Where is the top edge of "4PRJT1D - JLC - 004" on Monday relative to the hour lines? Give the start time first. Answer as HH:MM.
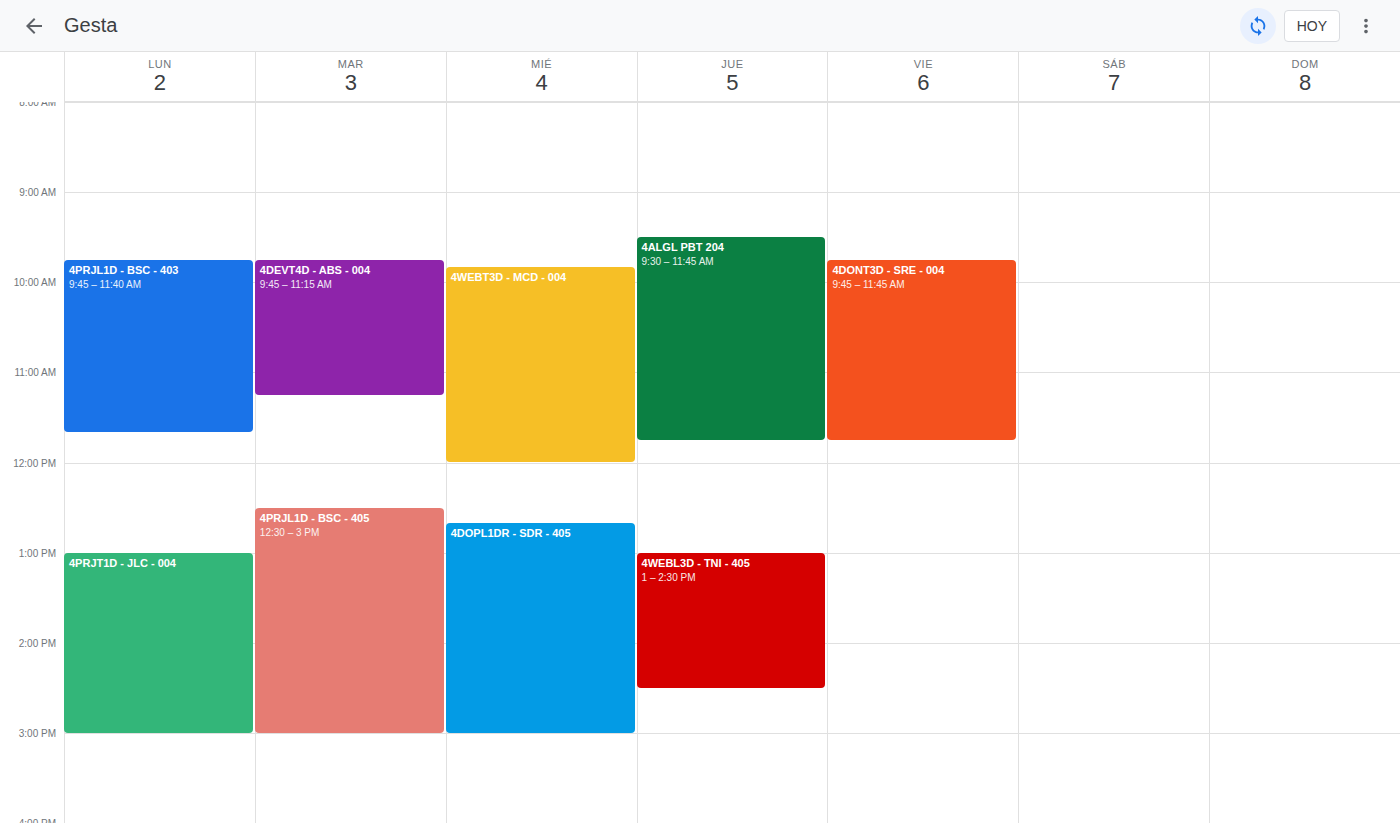
13:00 -- exactly on the 13:00 line.